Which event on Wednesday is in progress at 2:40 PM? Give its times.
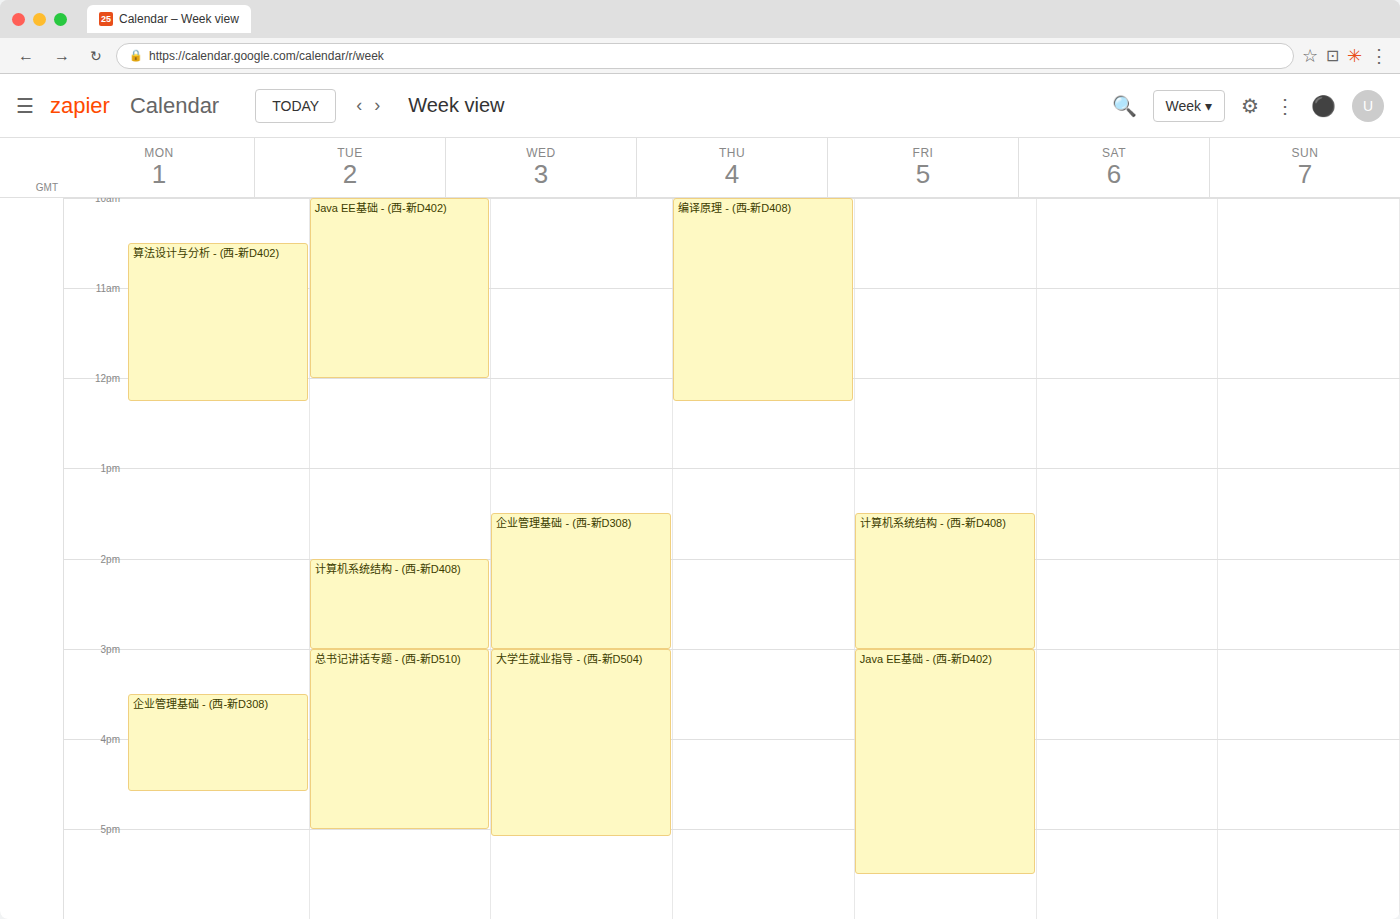
"企业管理基础 - (西-新D308)", 1:30 PM to 3:00 PM